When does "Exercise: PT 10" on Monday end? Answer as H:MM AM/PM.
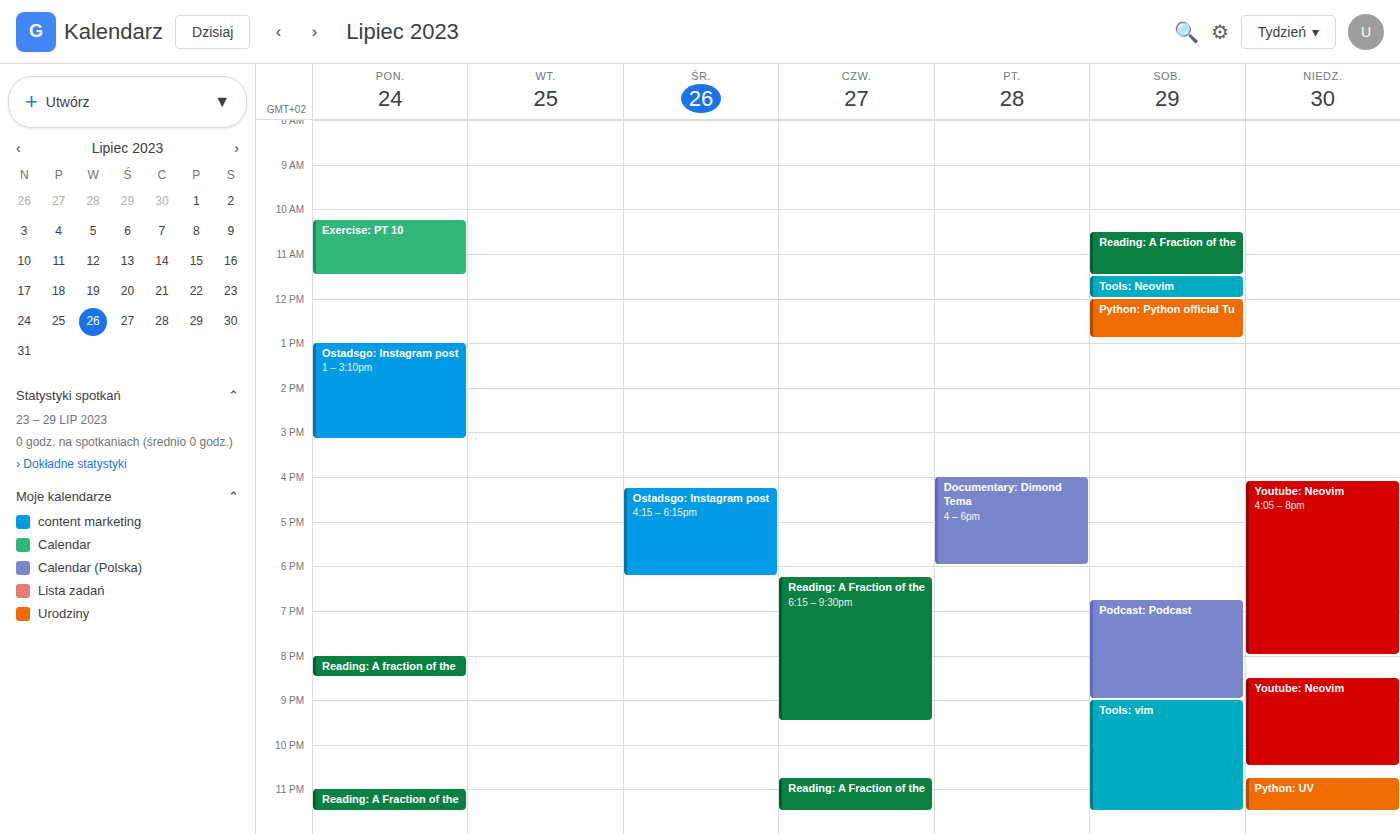
11:30 AM